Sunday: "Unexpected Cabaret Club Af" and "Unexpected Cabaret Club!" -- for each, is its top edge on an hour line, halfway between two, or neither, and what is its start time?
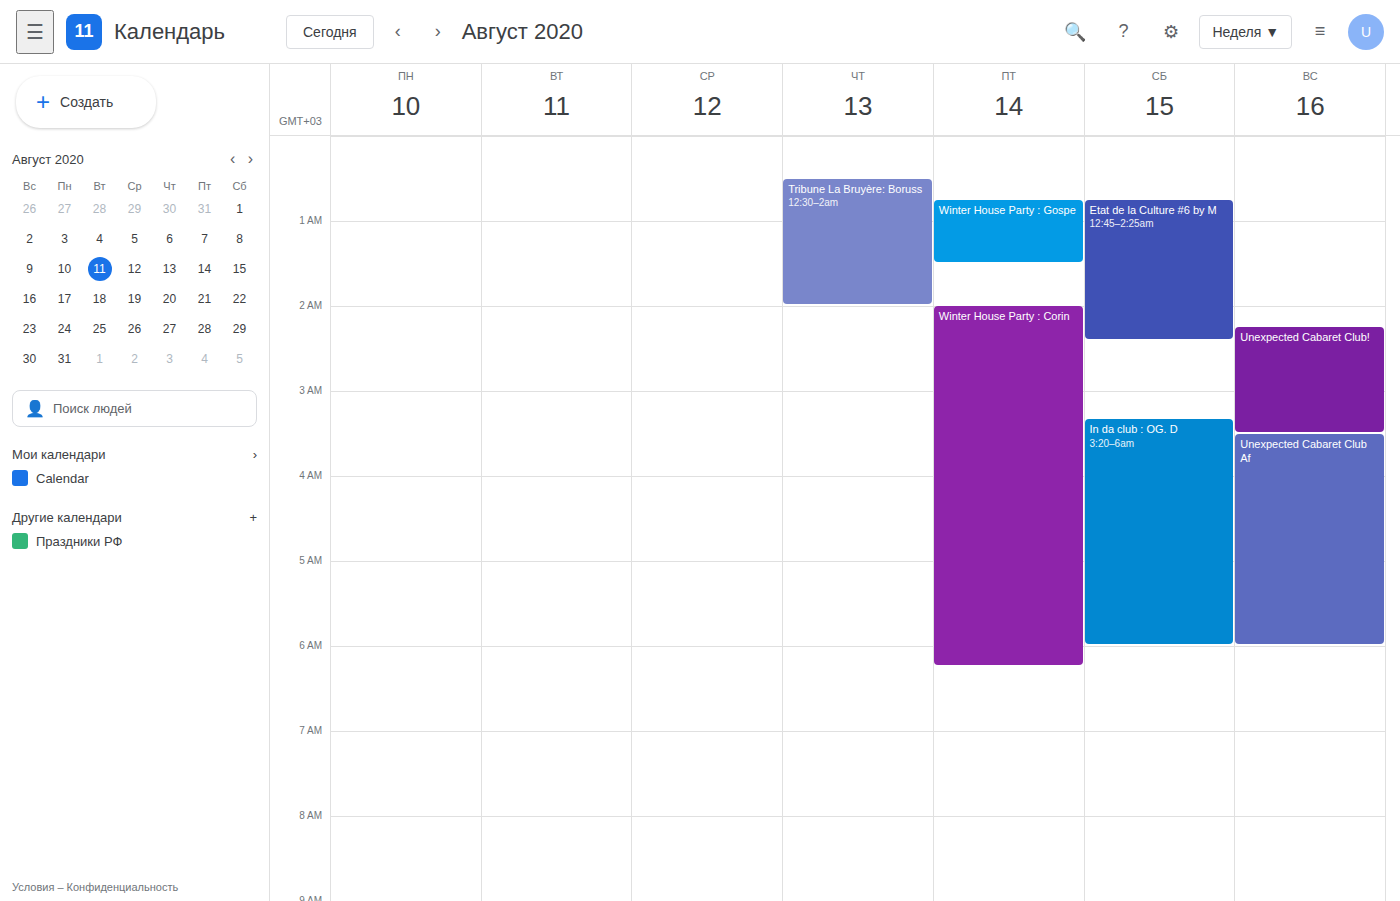
"Unexpected Cabaret Club Af": 3:30 AM, halfway between the 3 AM and 4 AM lines. "Unexpected Cabaret Club!": 2:15 AM, neither: a quarter of the way from the 2 AM line to the 3 AM line.